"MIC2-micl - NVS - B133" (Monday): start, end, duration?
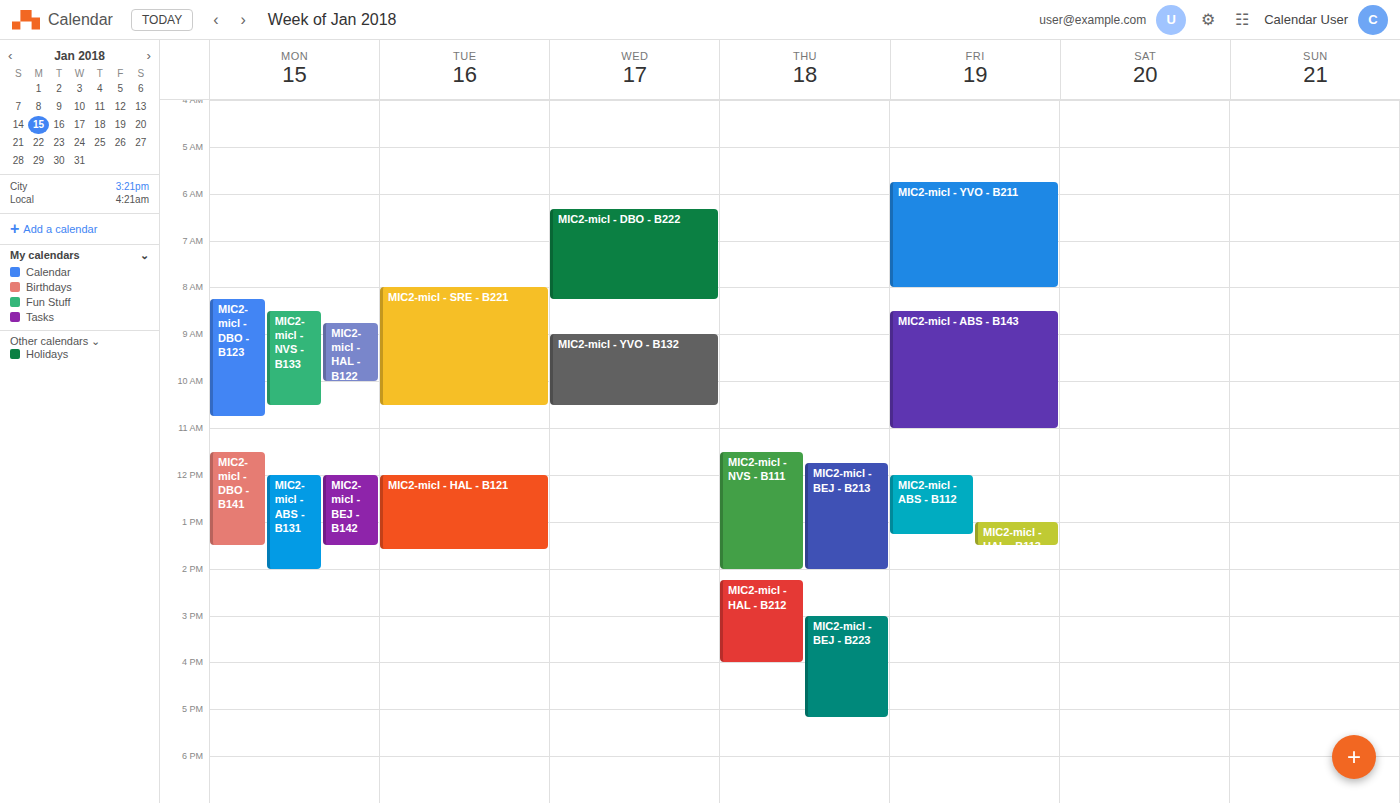
8:30 AM to 10:30 AM, 2 hours